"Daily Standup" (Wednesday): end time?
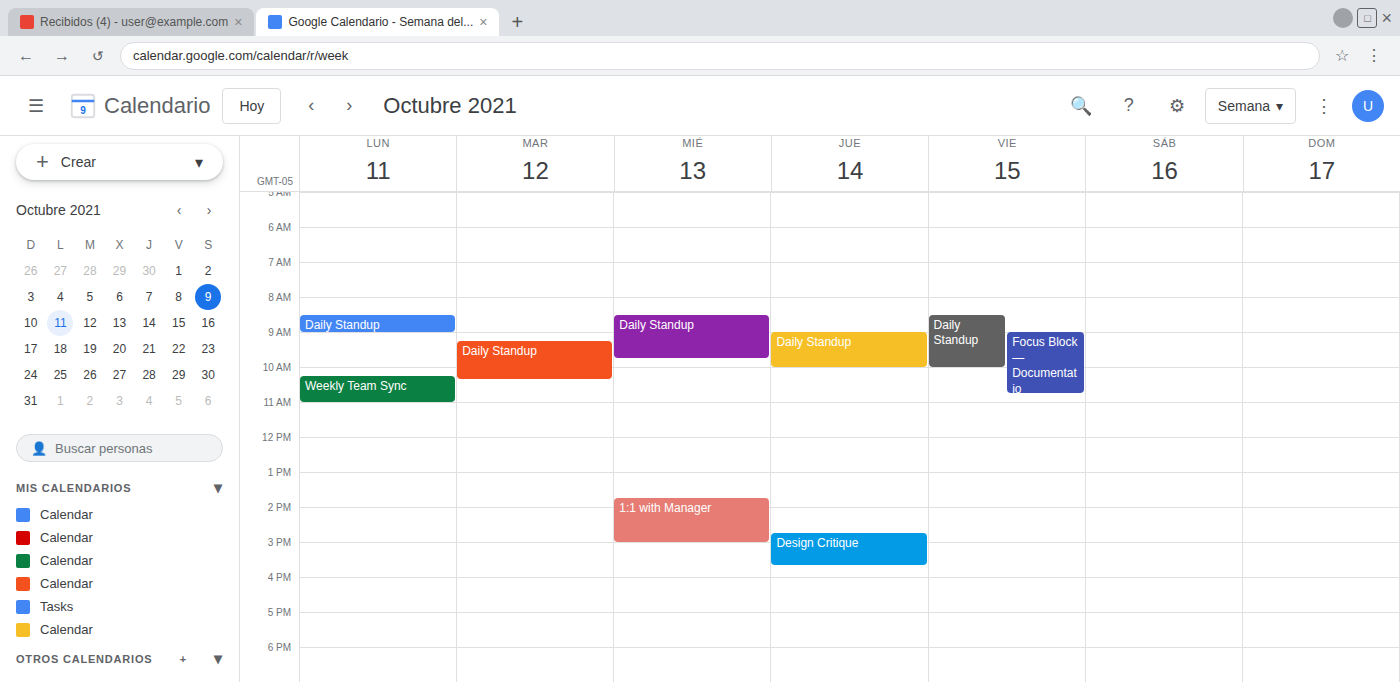
9:45 AM